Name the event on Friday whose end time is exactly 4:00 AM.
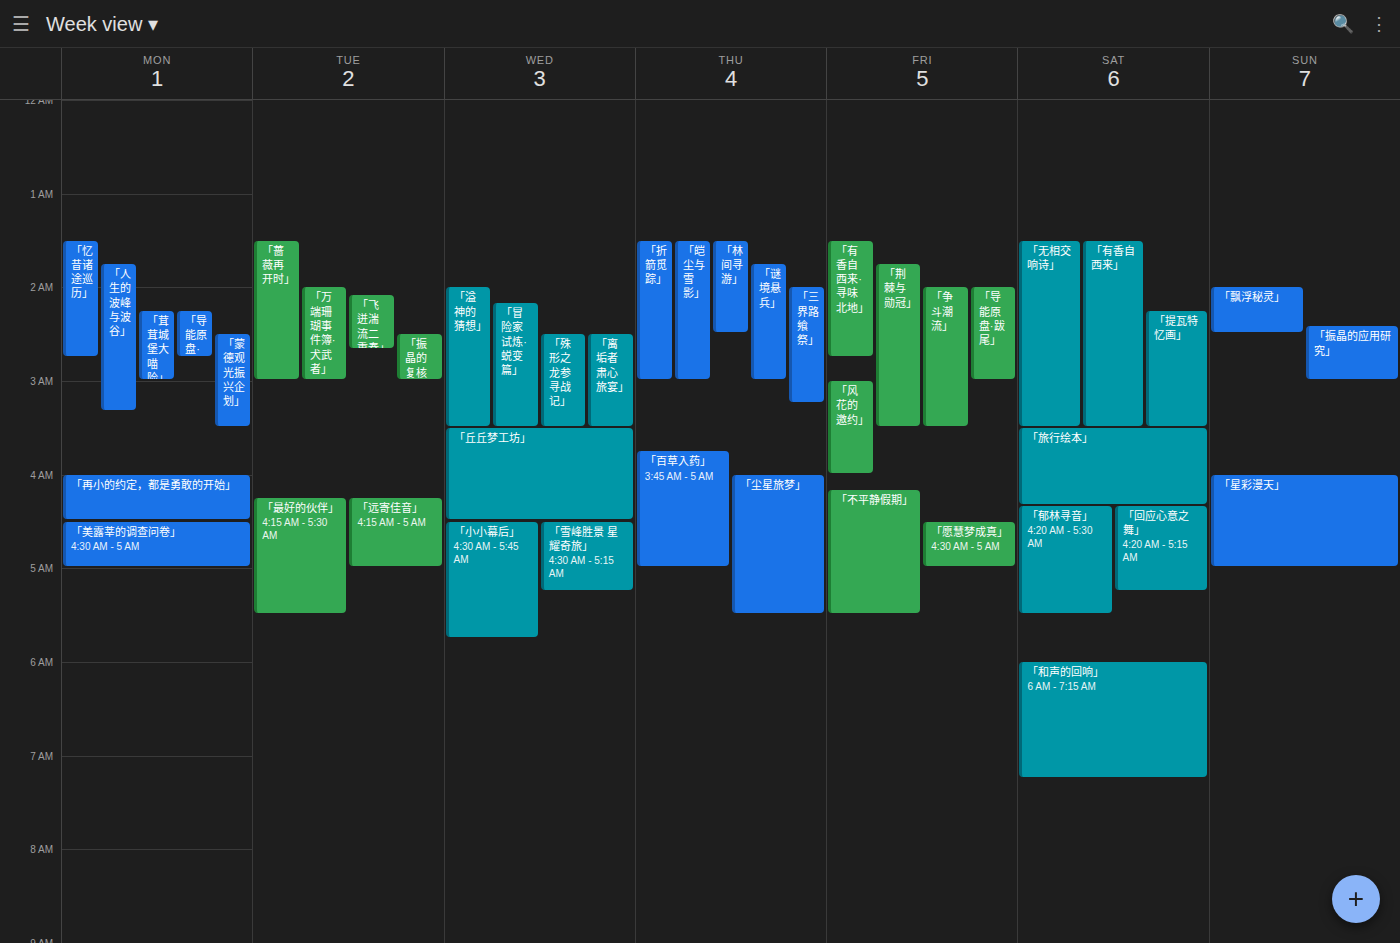
"「风花的邀约」"